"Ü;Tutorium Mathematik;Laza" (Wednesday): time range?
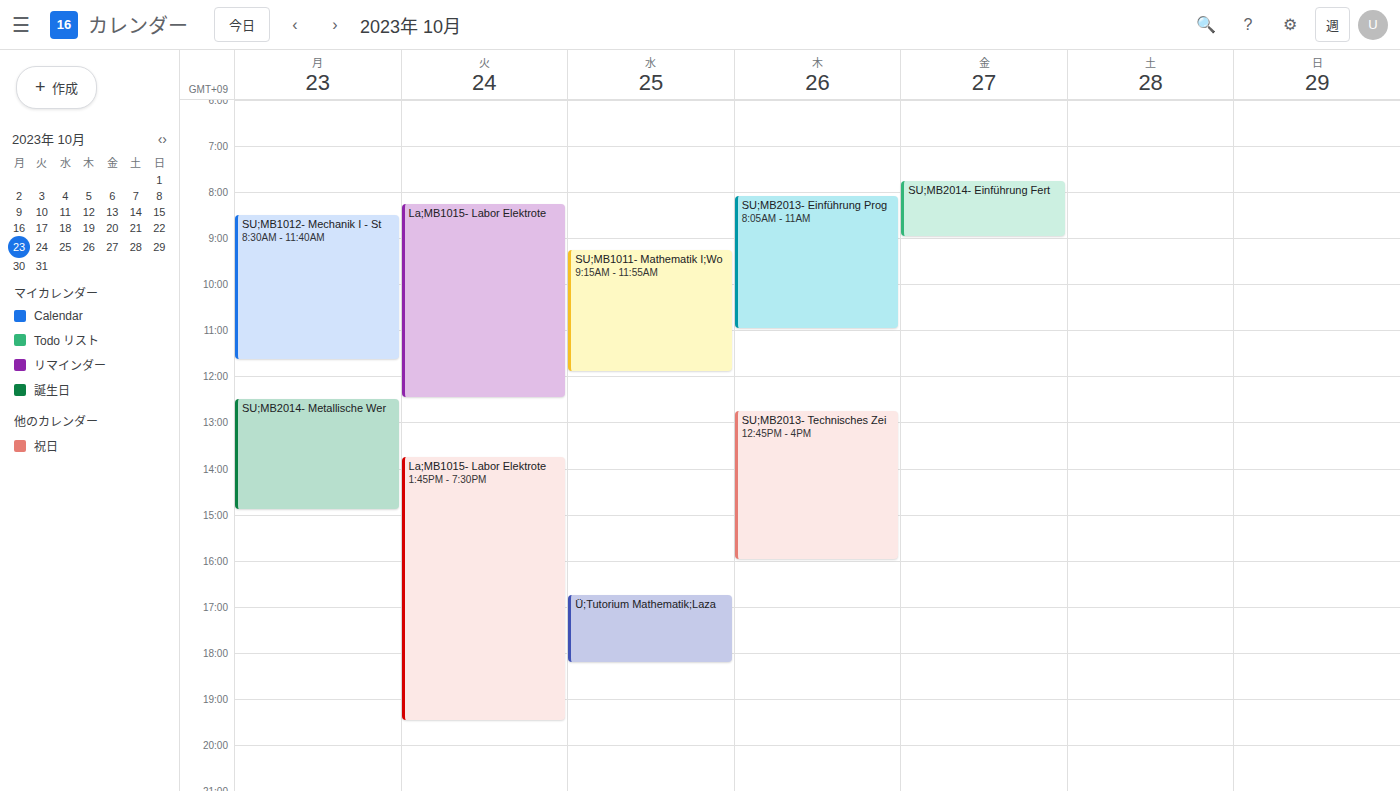
4:45 PM to 6:15 PM